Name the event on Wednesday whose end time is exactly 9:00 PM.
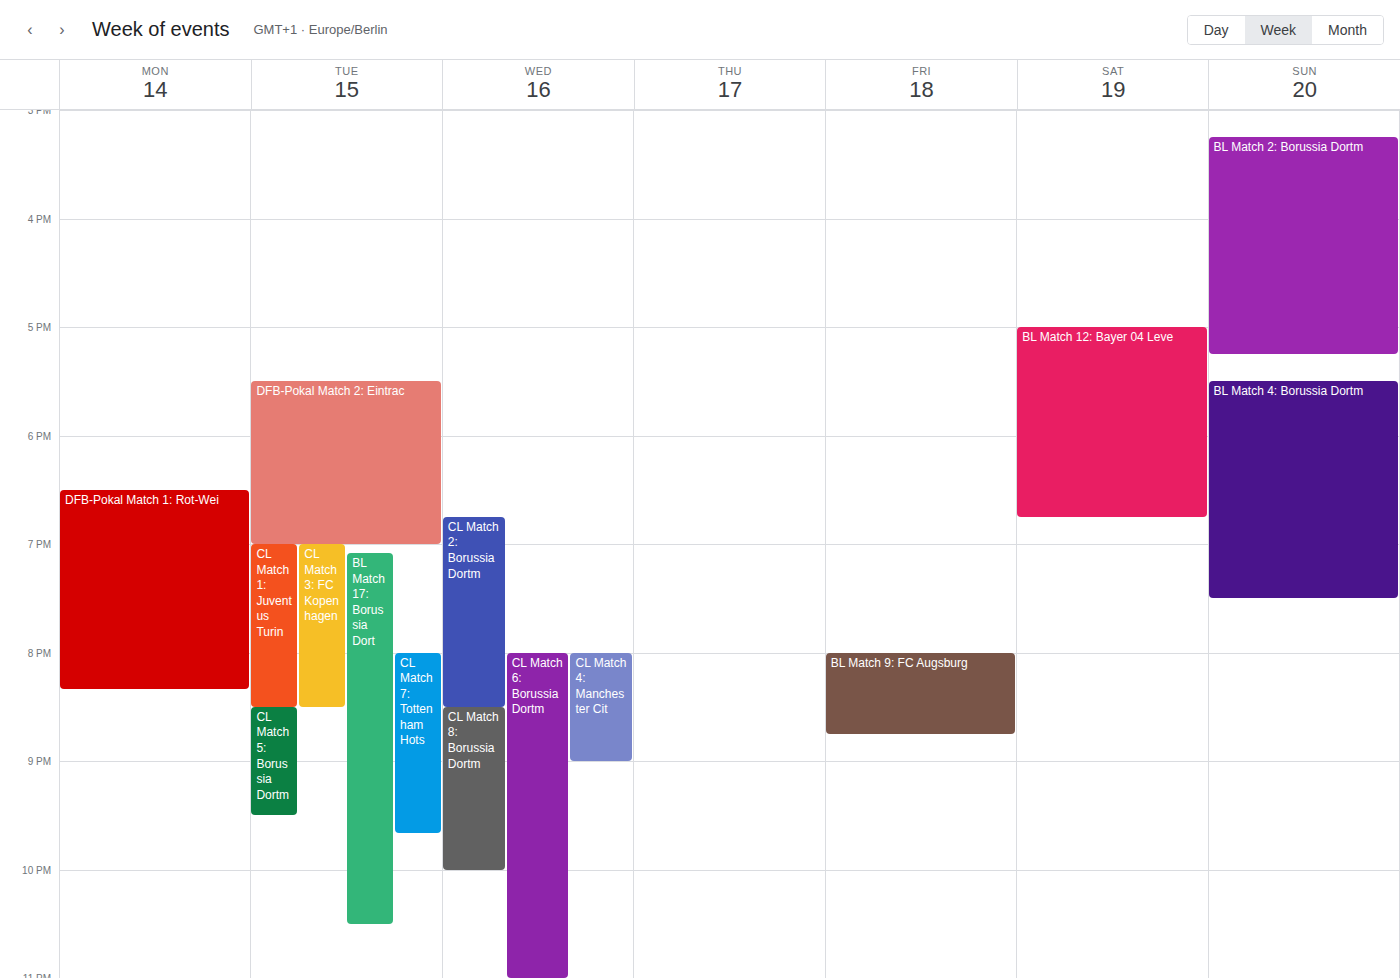
"CL Match 4: Manchester Cit"